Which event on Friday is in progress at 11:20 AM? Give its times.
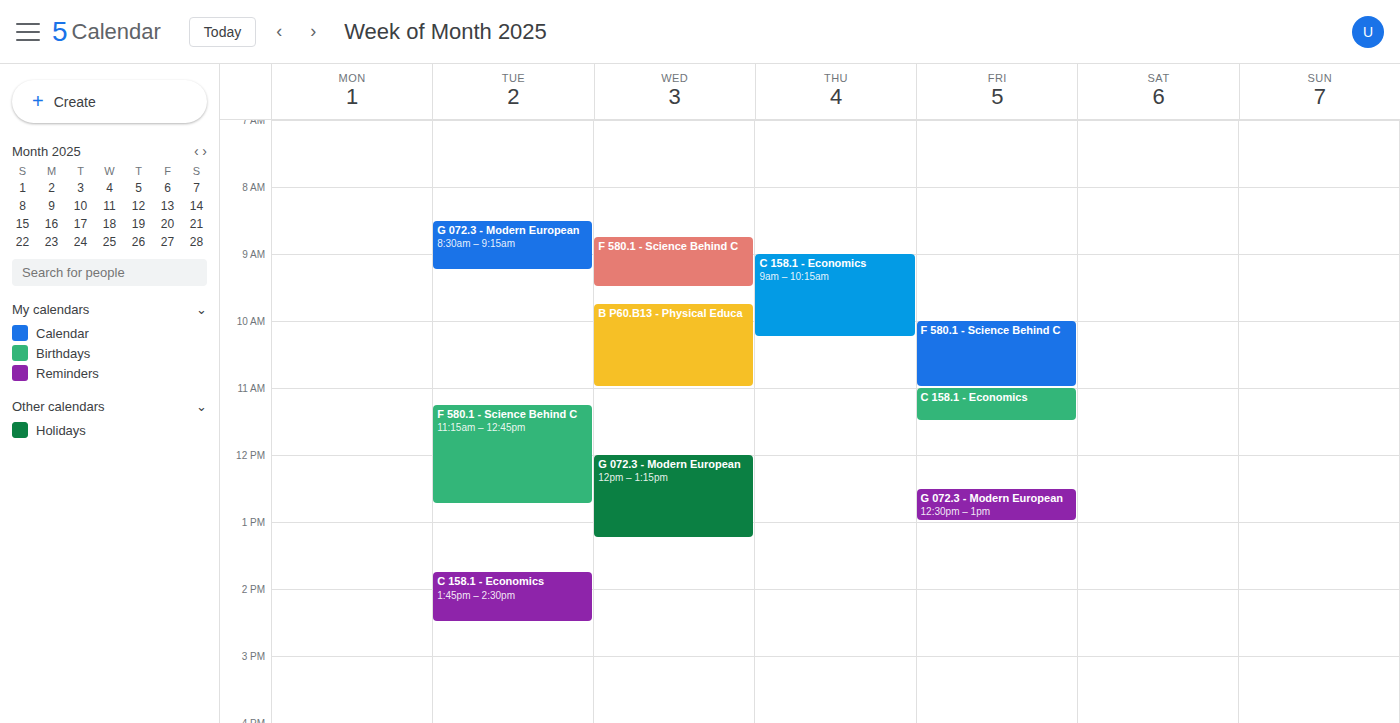
"C 158.1 - Economics", 11:00 AM to 11:30 AM